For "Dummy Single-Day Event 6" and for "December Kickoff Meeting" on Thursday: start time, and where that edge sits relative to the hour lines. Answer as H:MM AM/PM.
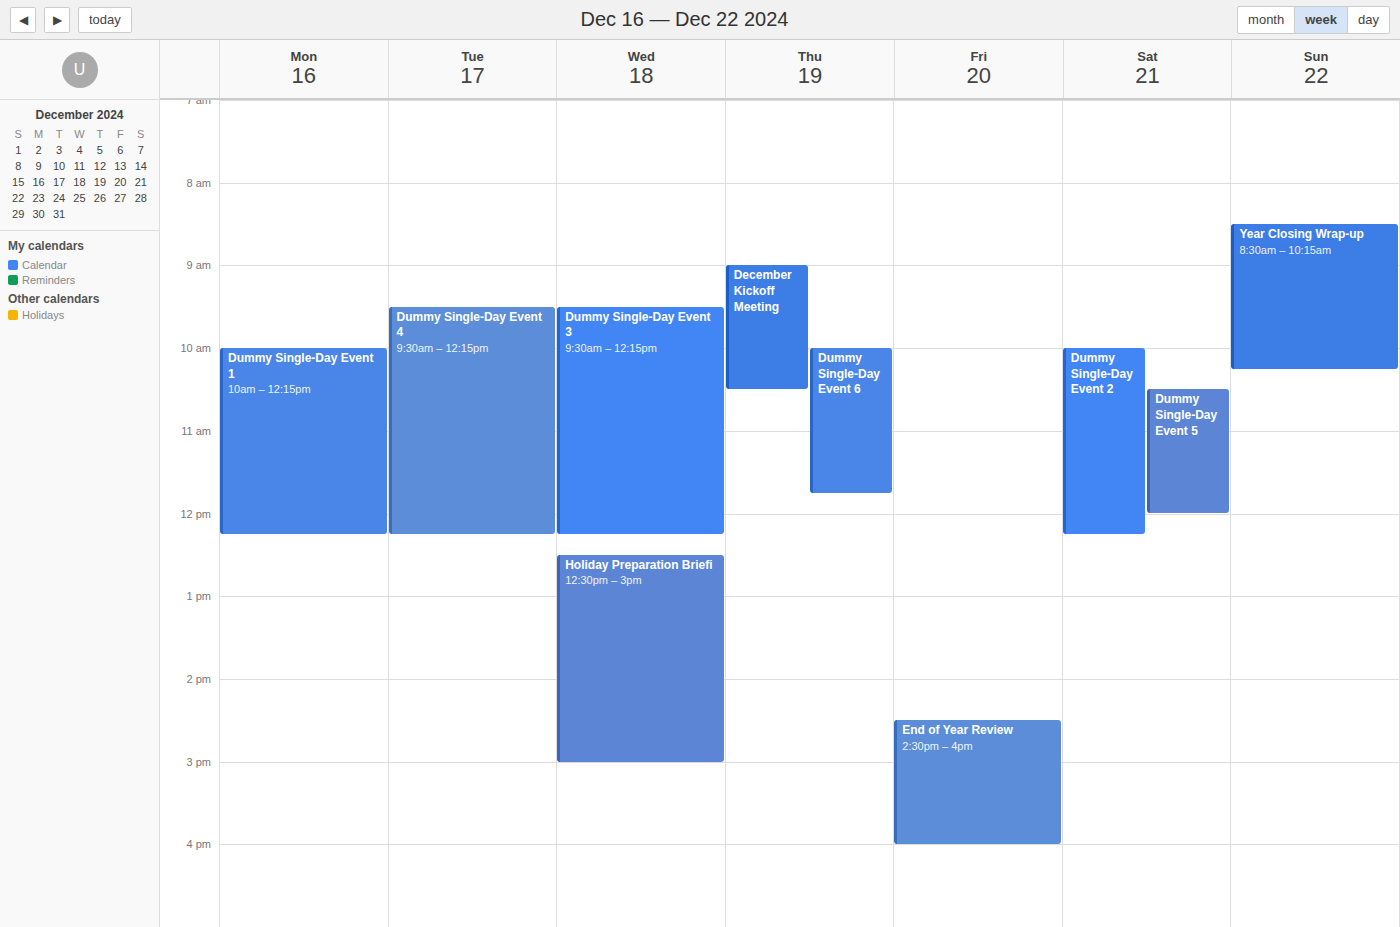
"Dummy Single-Day Event 6": 10:00 AM, exactly on the 10 AM line. "December Kickoff Meeting": 9:00 AM, exactly on the 9 AM line.